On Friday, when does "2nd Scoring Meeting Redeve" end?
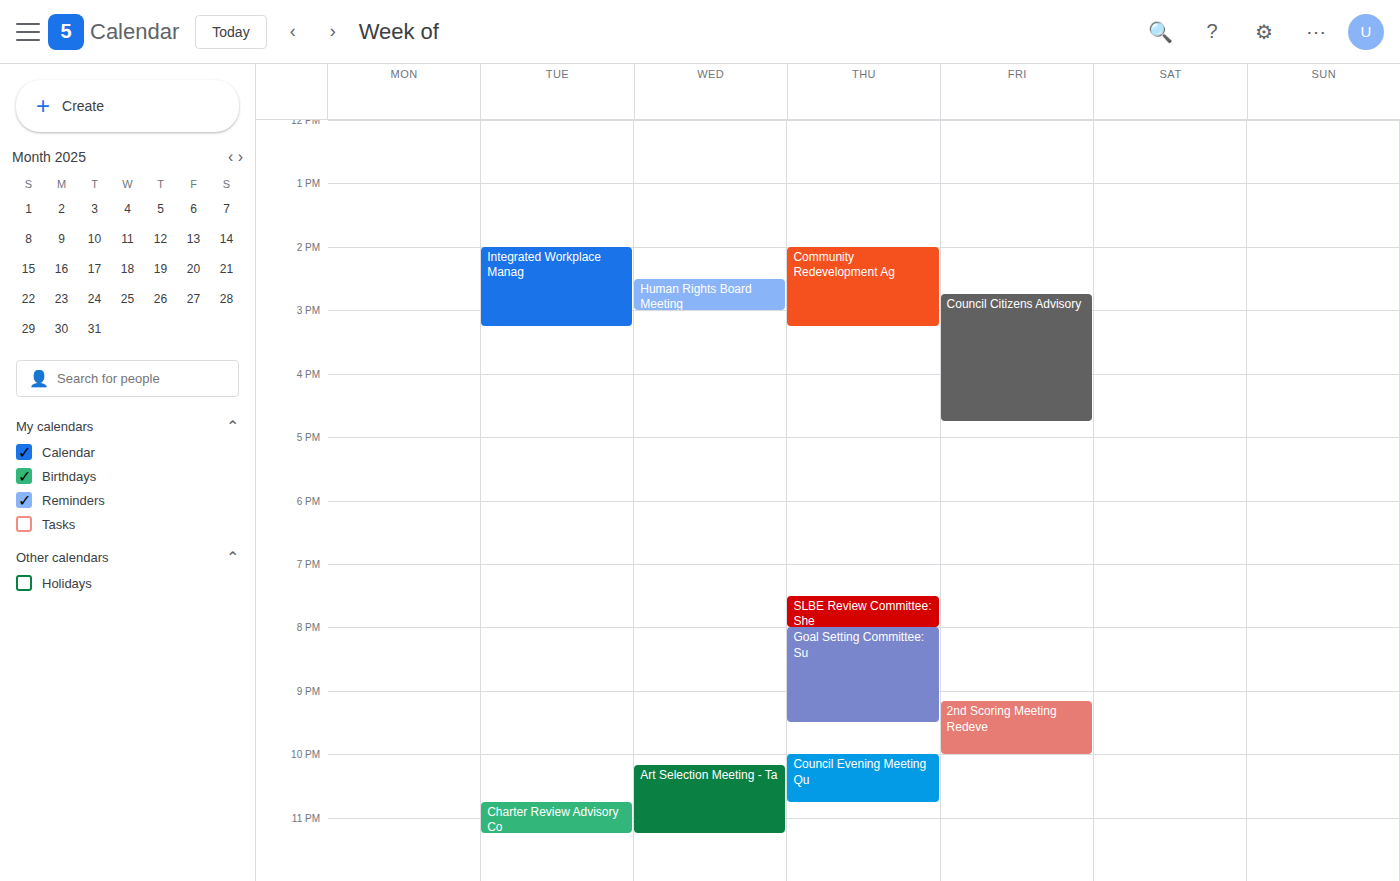
22:00